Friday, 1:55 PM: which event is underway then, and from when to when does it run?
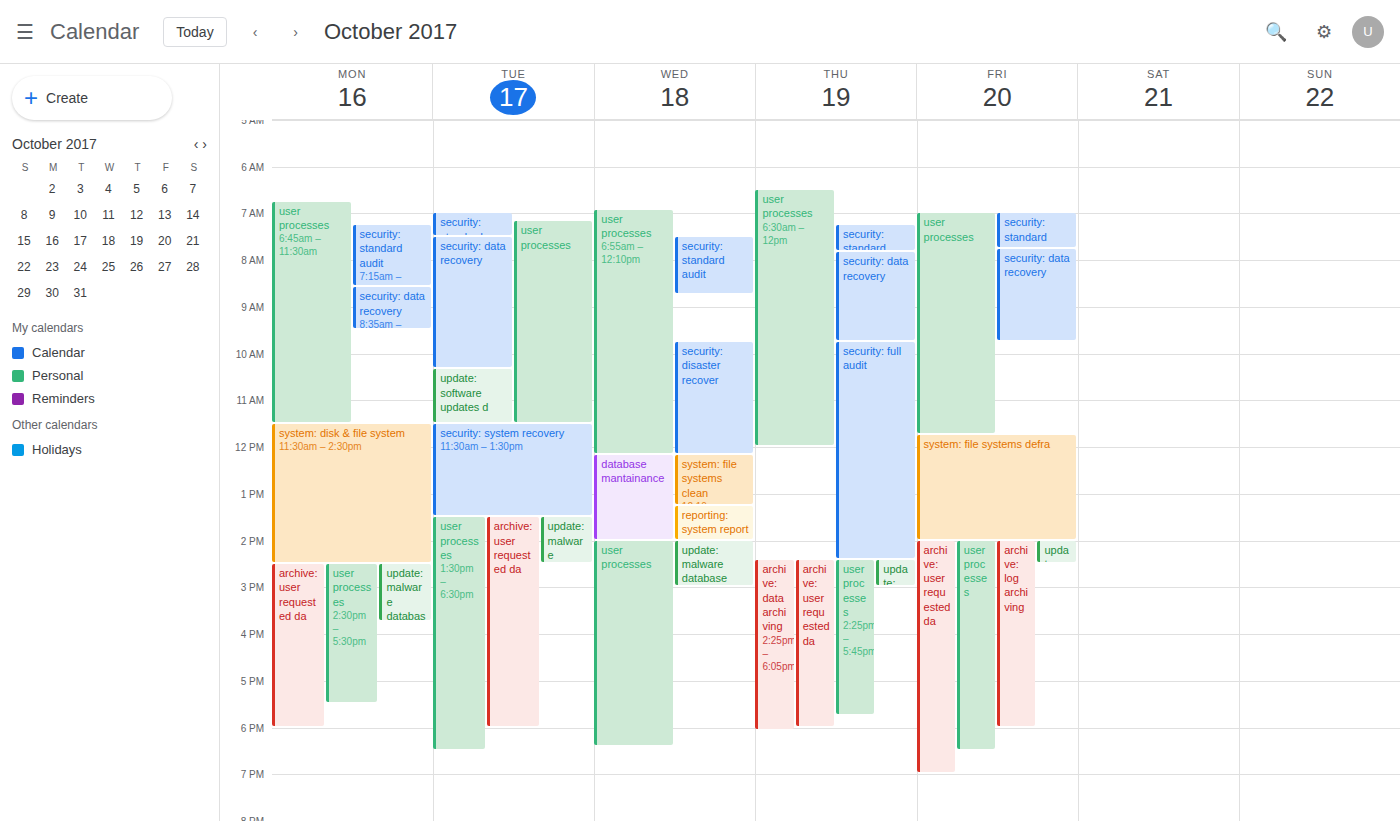
"system: file systems defra", 11:45 AM to 2:00 PM